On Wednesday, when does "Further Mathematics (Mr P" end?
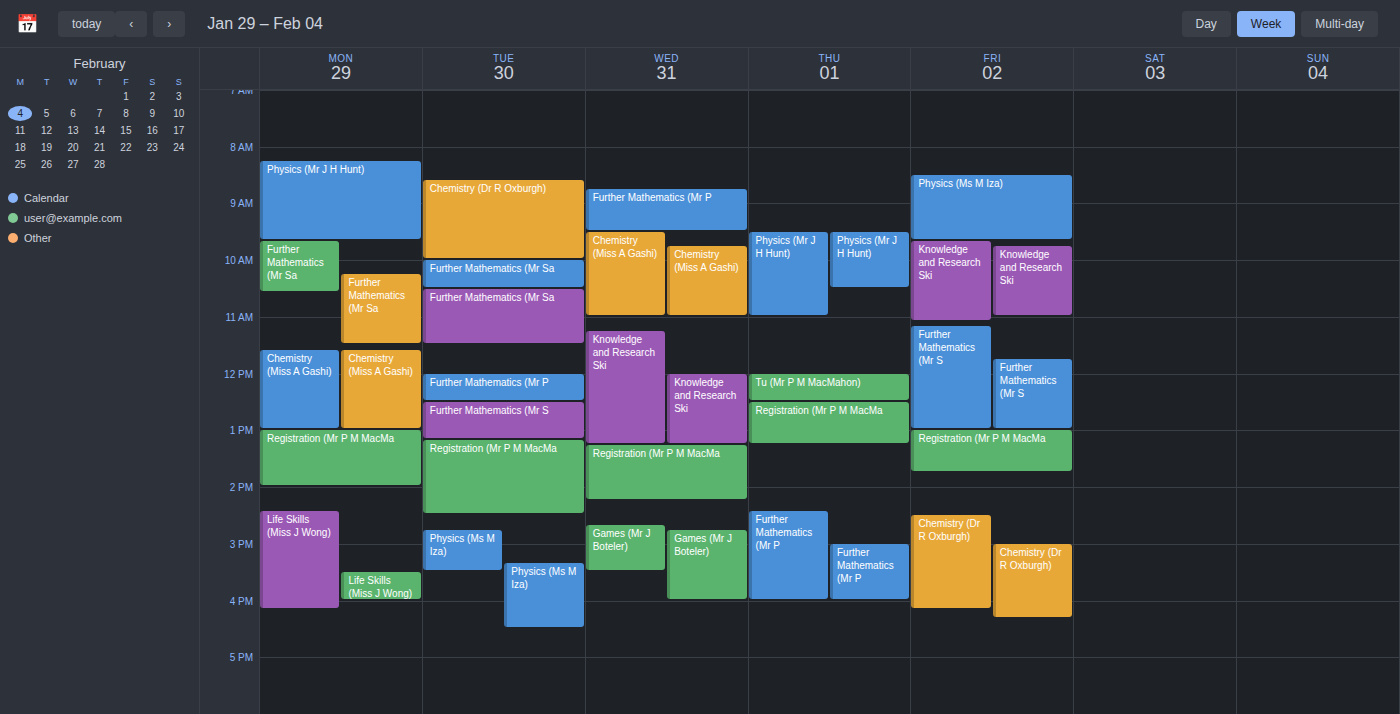
09:30